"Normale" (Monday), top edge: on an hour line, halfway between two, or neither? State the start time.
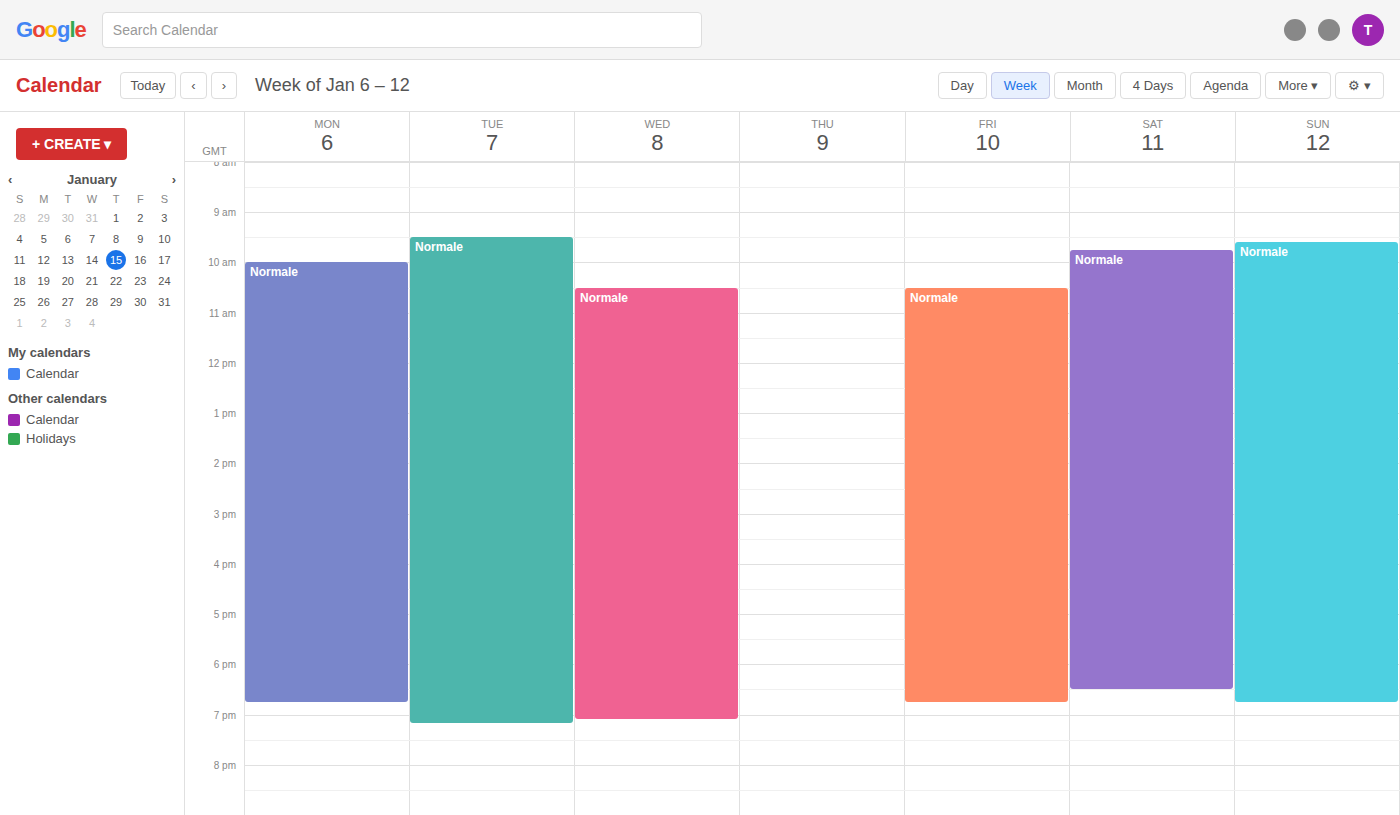
10:00 AM -- exactly on the 10 AM line.